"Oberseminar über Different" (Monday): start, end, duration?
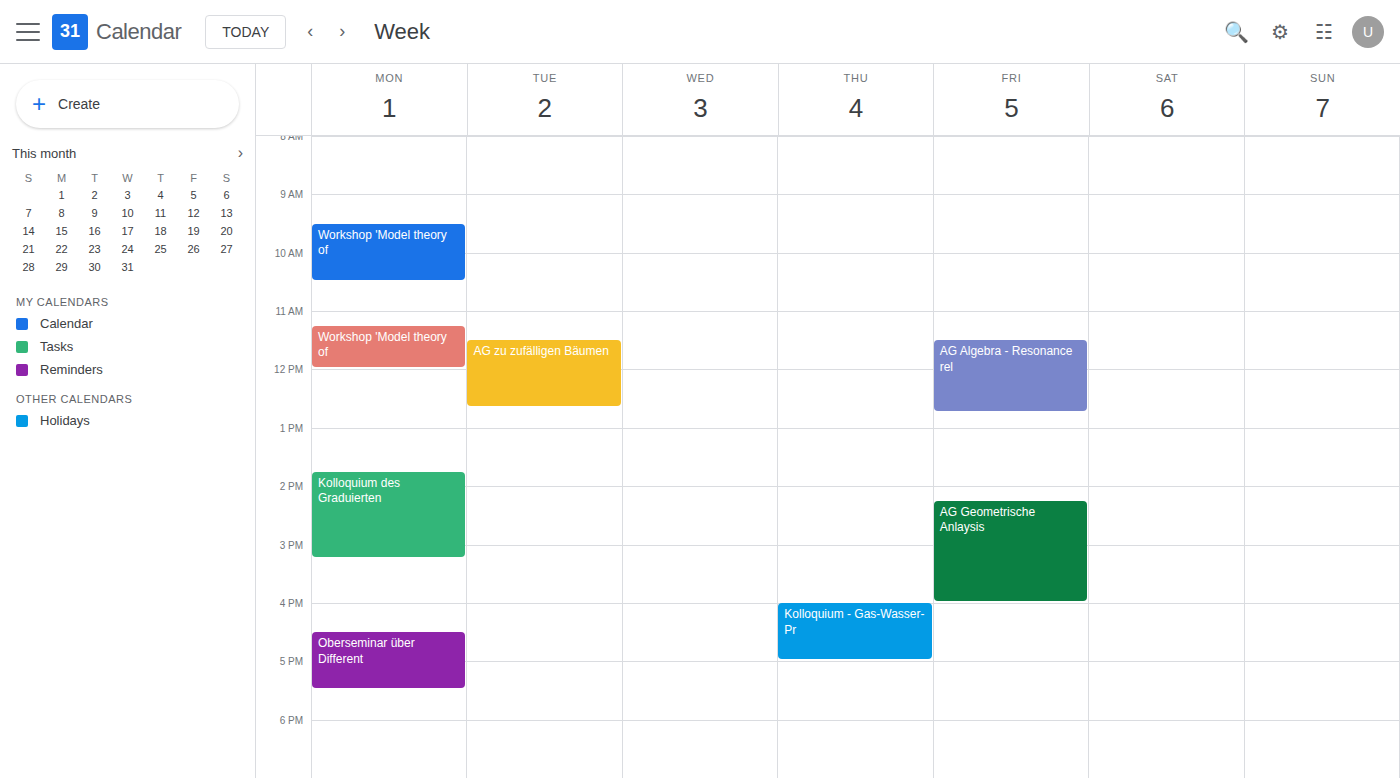
4:30 PM to 5:30 PM, 1 hour